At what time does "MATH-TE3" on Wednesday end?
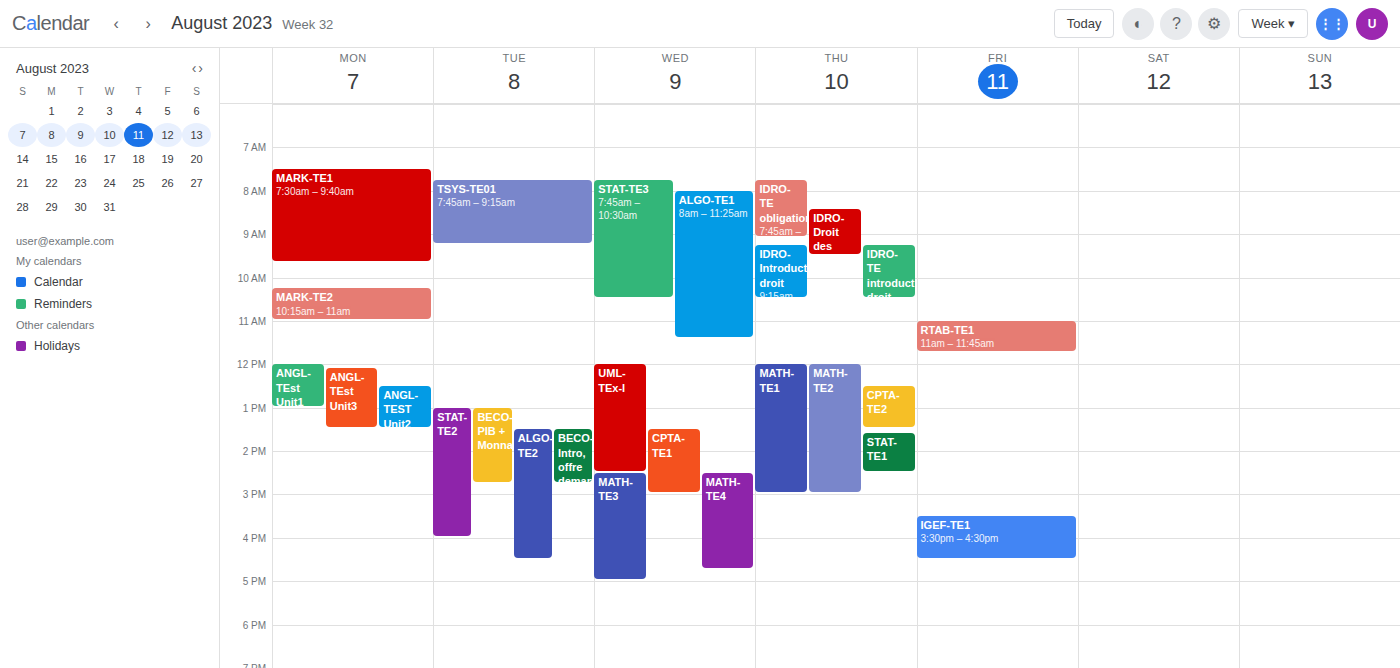
5:00 PM